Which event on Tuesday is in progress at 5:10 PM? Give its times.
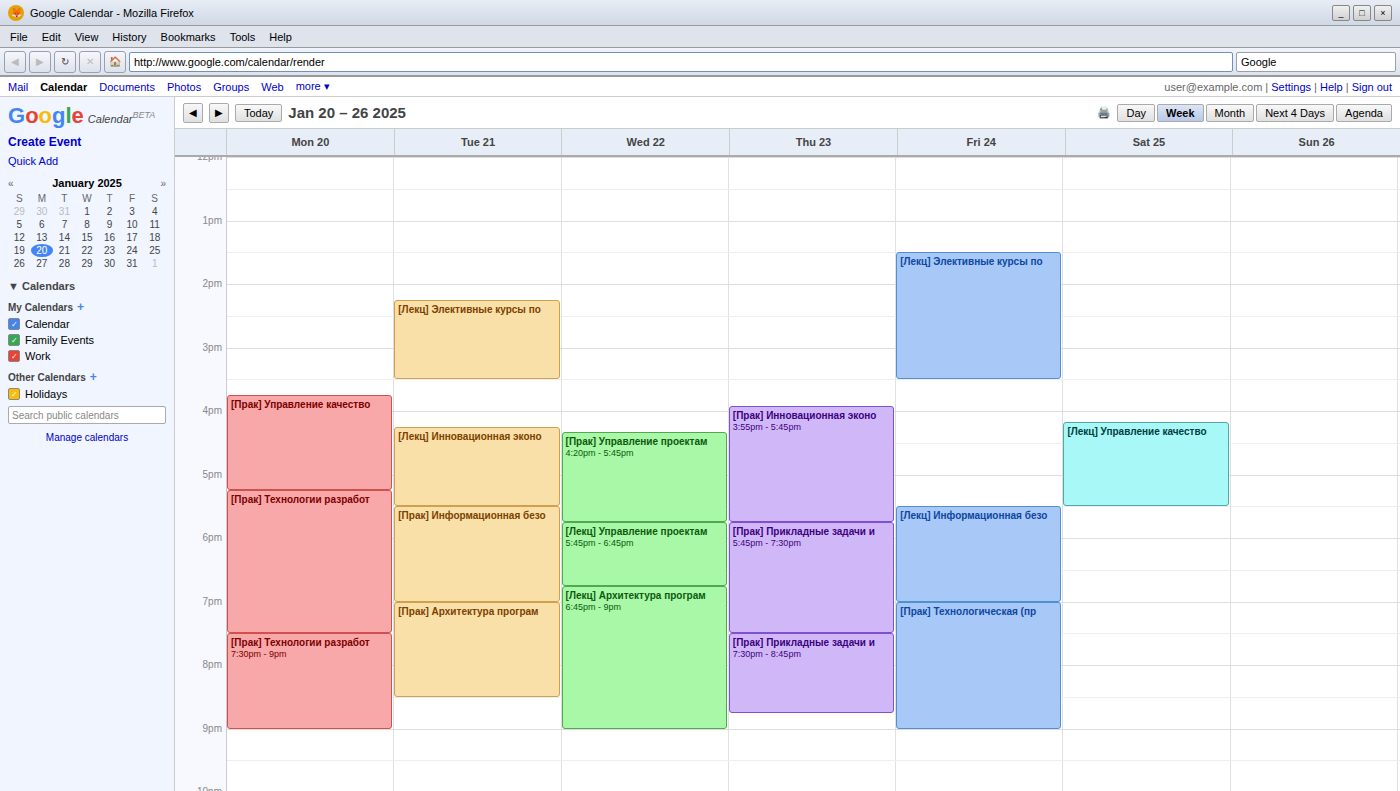
"[Лекц] Инновационная эконо", 4:15 PM to 5:30 PM